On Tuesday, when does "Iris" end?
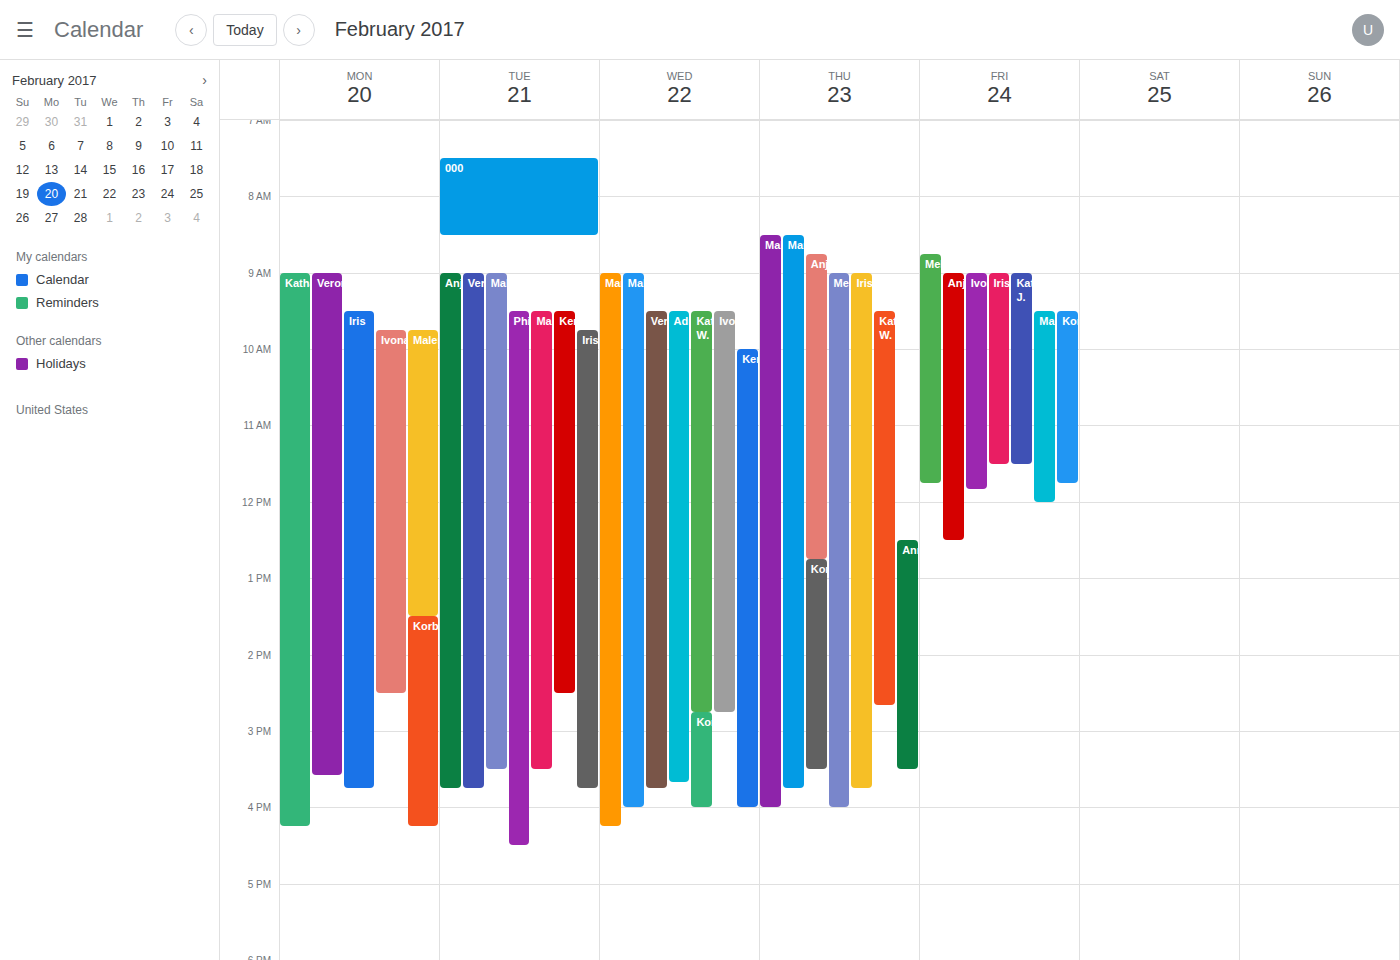
3:45 PM